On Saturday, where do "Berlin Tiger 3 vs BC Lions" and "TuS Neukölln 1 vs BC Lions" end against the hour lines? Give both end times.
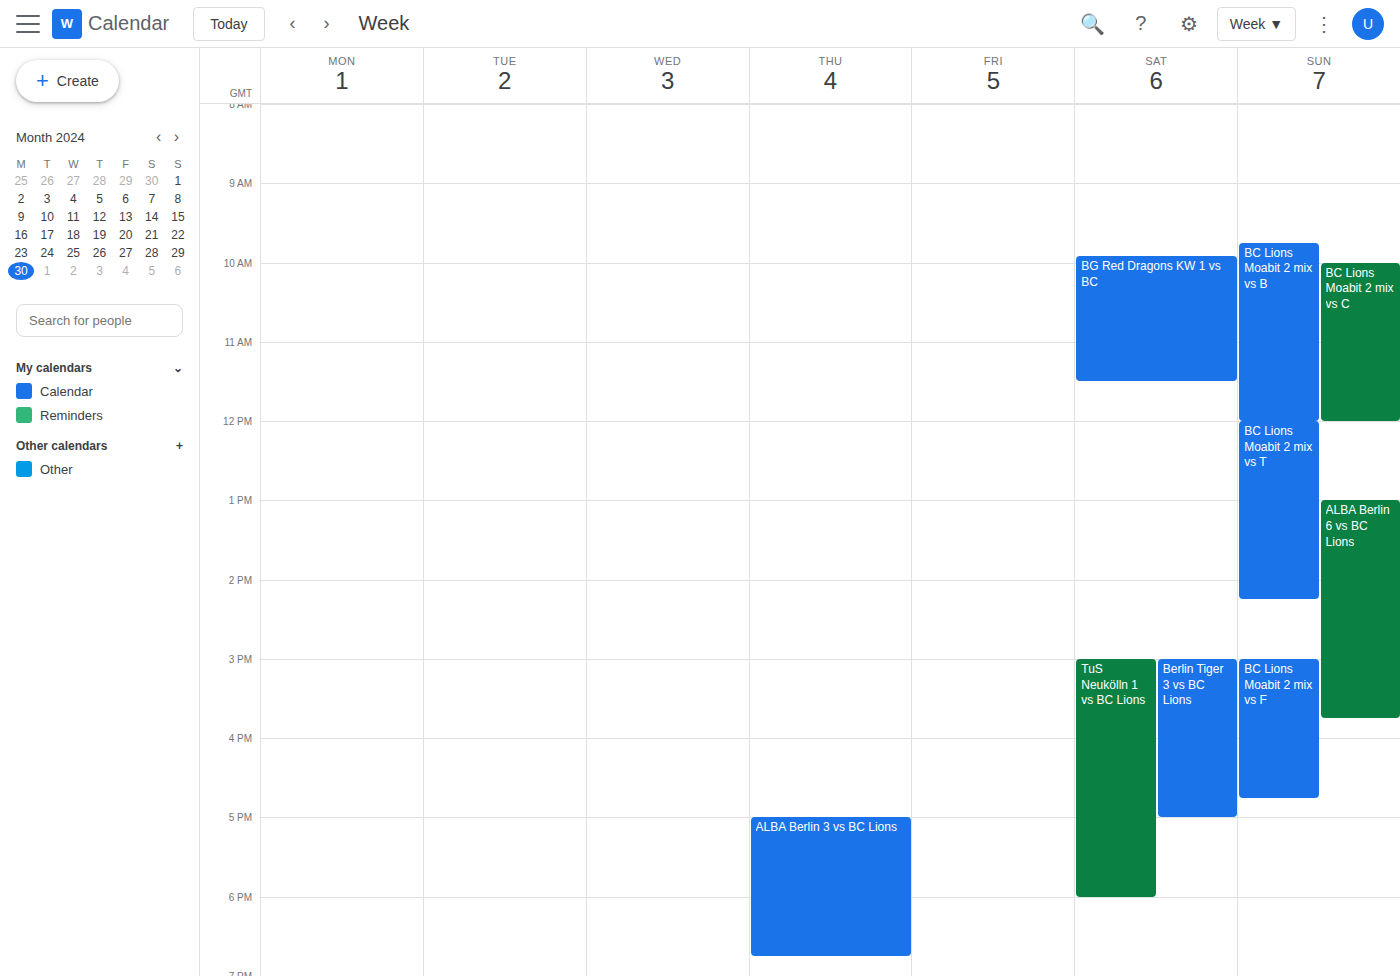
"Berlin Tiger 3 vs BC Lions": 5:00 PM, exactly on the 5 PM line. "TuS Neukölln 1 vs BC Lions": 6:00 PM, exactly on the 6 PM line.